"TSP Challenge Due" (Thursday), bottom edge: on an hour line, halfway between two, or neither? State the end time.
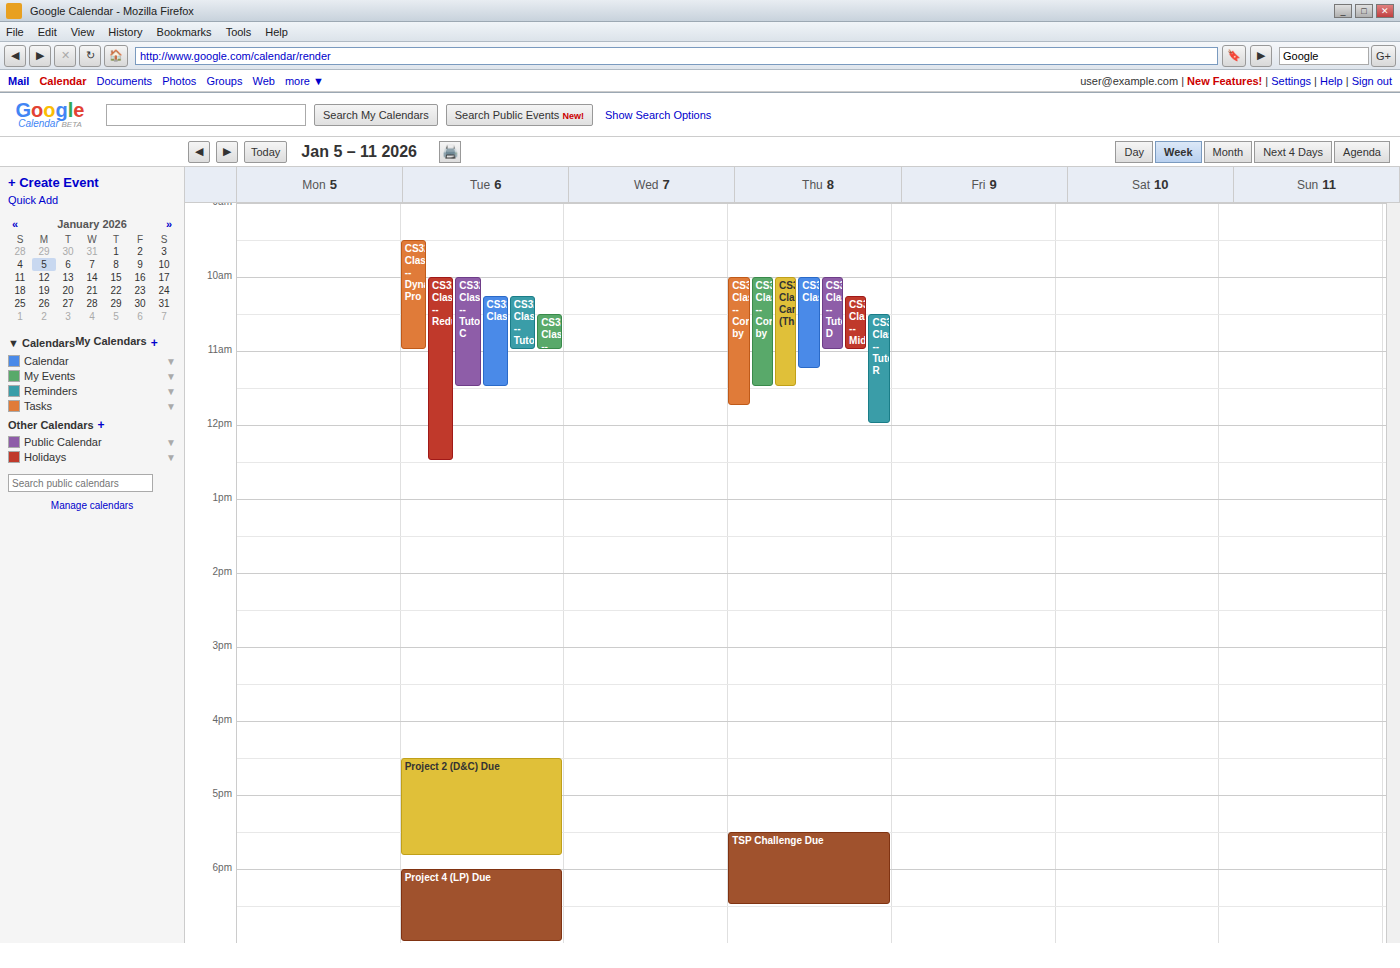
6:30 PM -- halfway between the 6 PM and 7 PM lines.